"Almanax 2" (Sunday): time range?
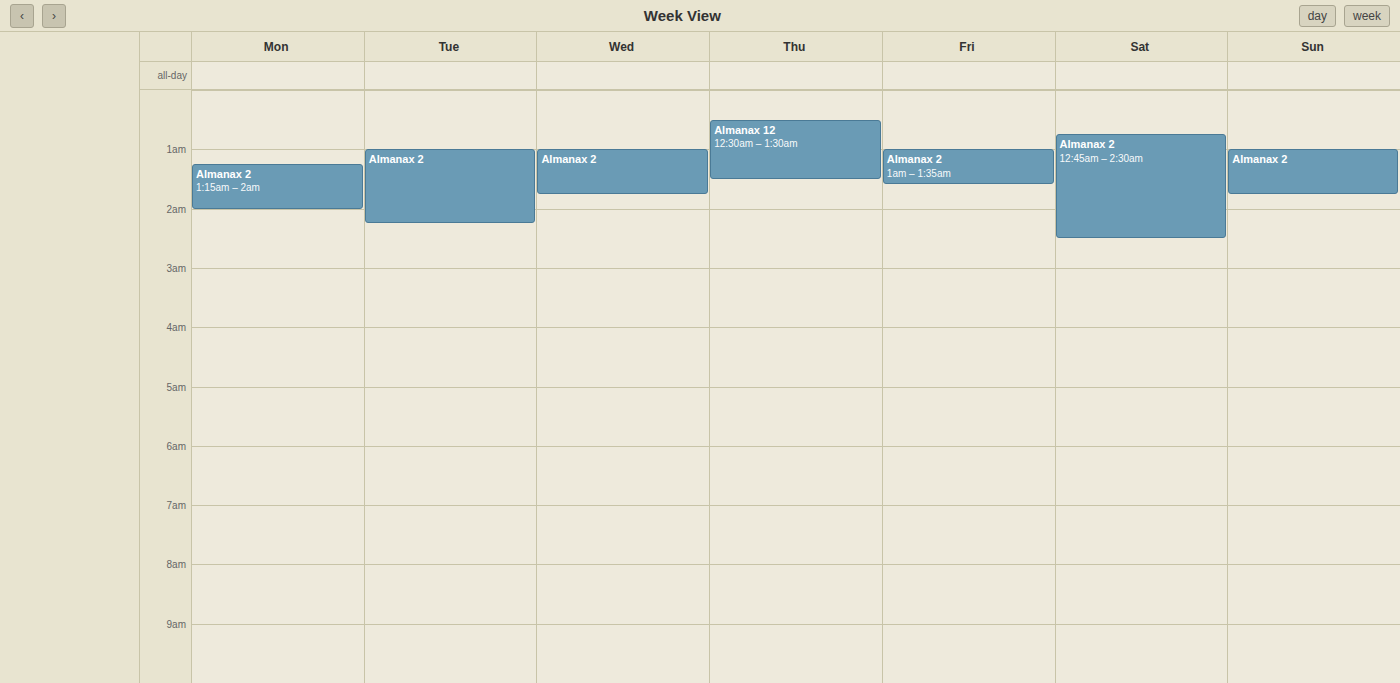
1:00 AM to 1:45 AM